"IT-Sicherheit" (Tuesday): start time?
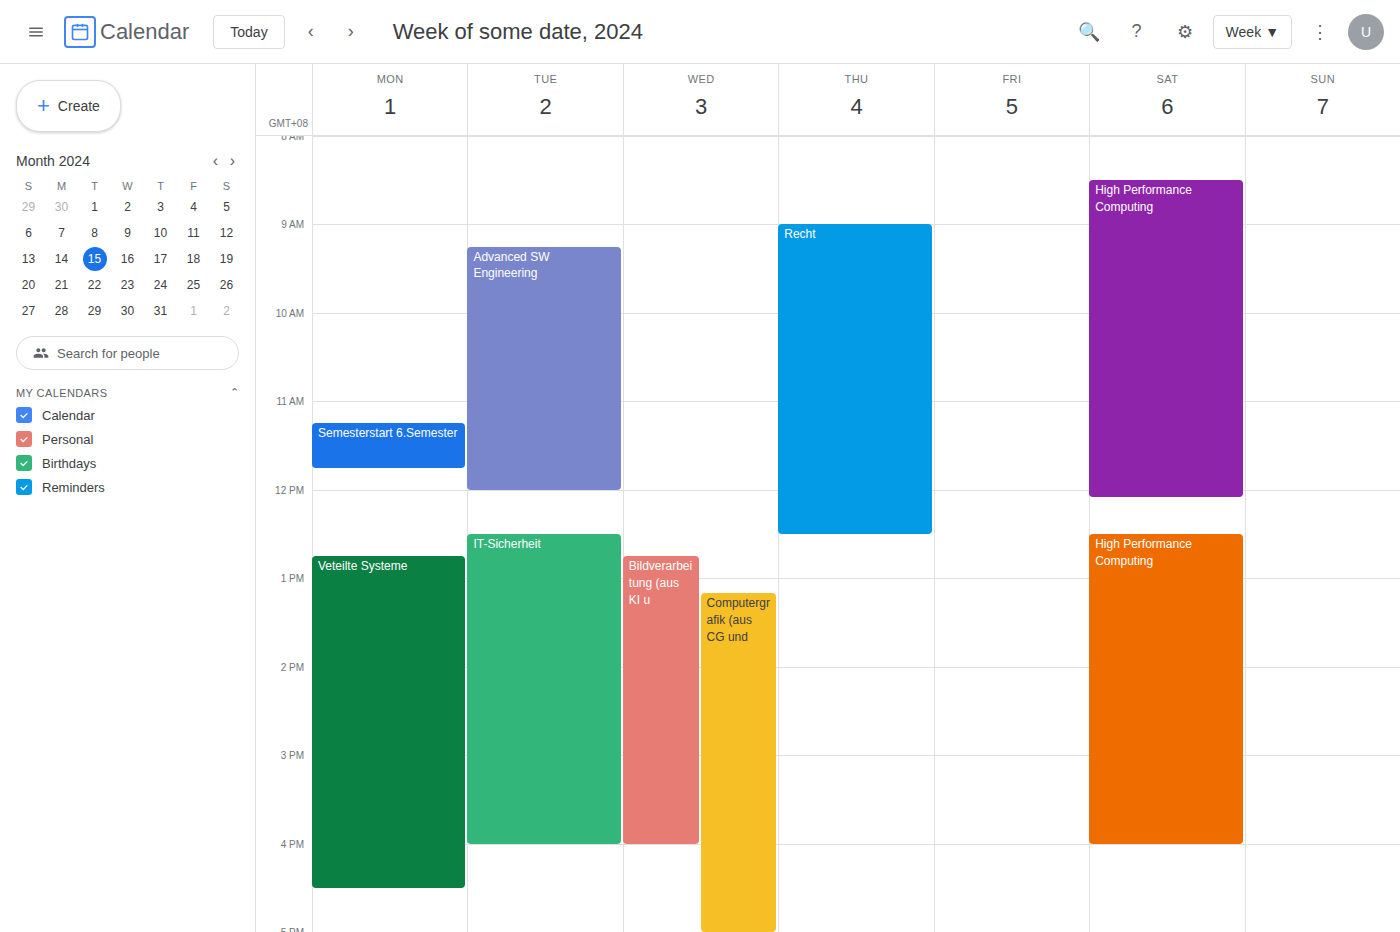
12:30 PM